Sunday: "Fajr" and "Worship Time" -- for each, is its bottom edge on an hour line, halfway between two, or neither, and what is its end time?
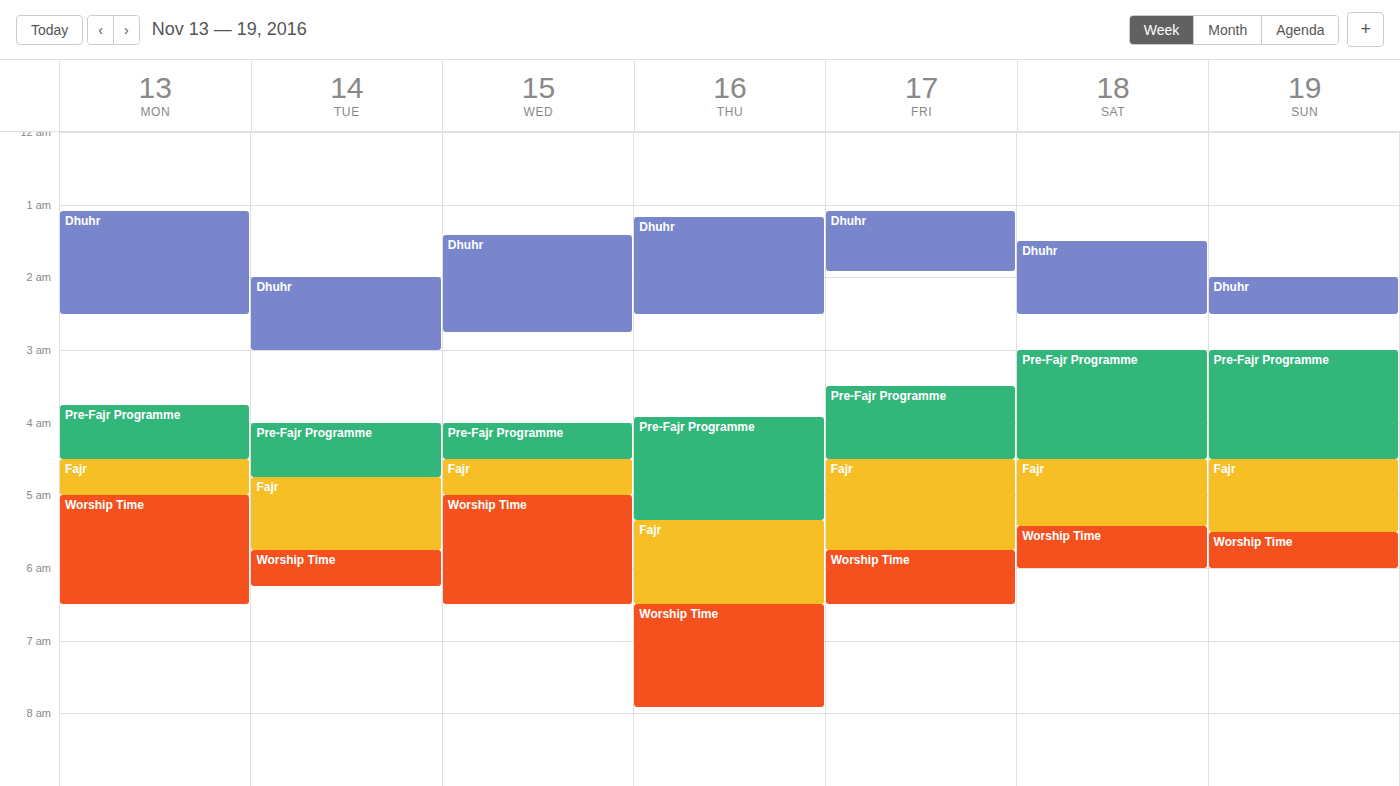
"Fajr": 5:30 AM, halfway between the 5 AM and 6 AM lines. "Worship Time": 6:00 AM, exactly on the 6 AM line.